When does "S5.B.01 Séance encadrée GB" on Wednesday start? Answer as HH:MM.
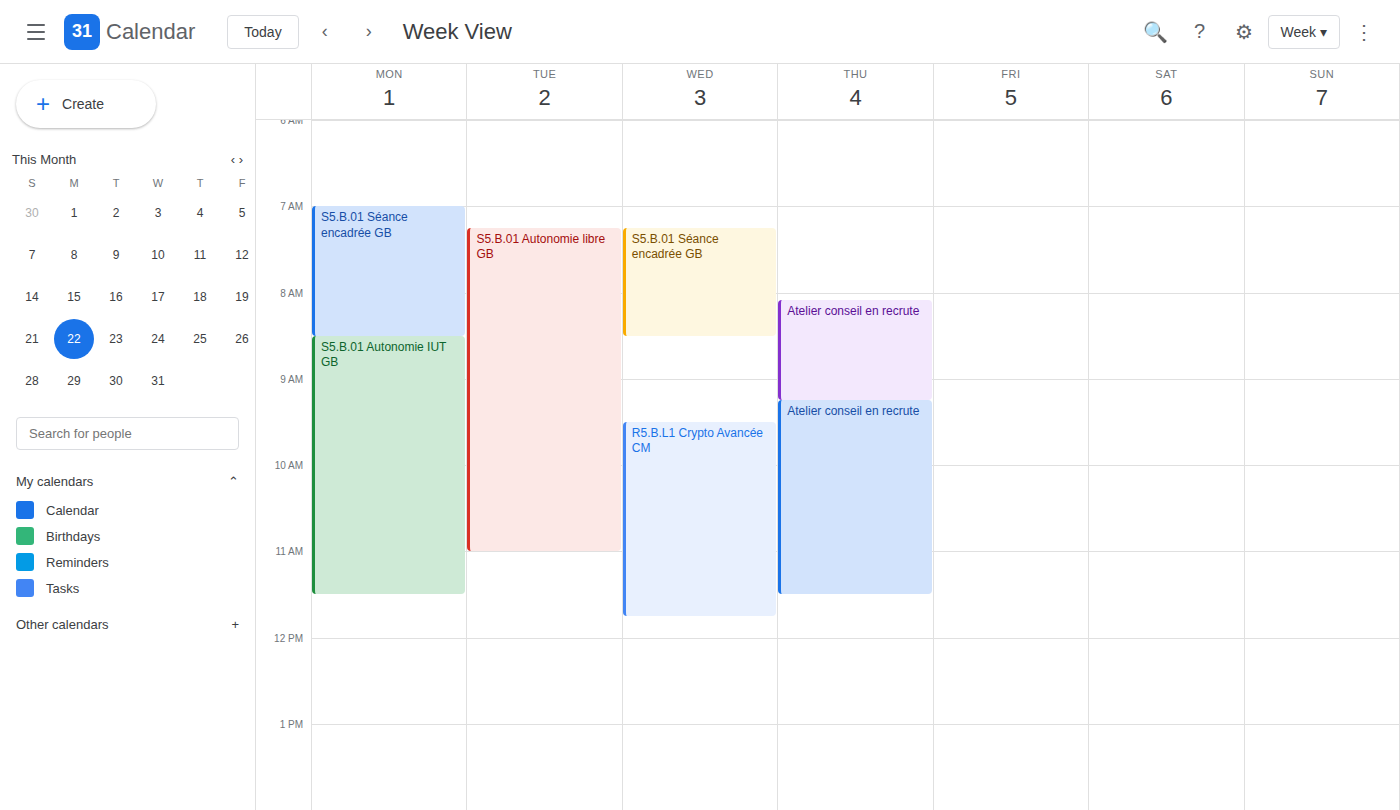
07:15